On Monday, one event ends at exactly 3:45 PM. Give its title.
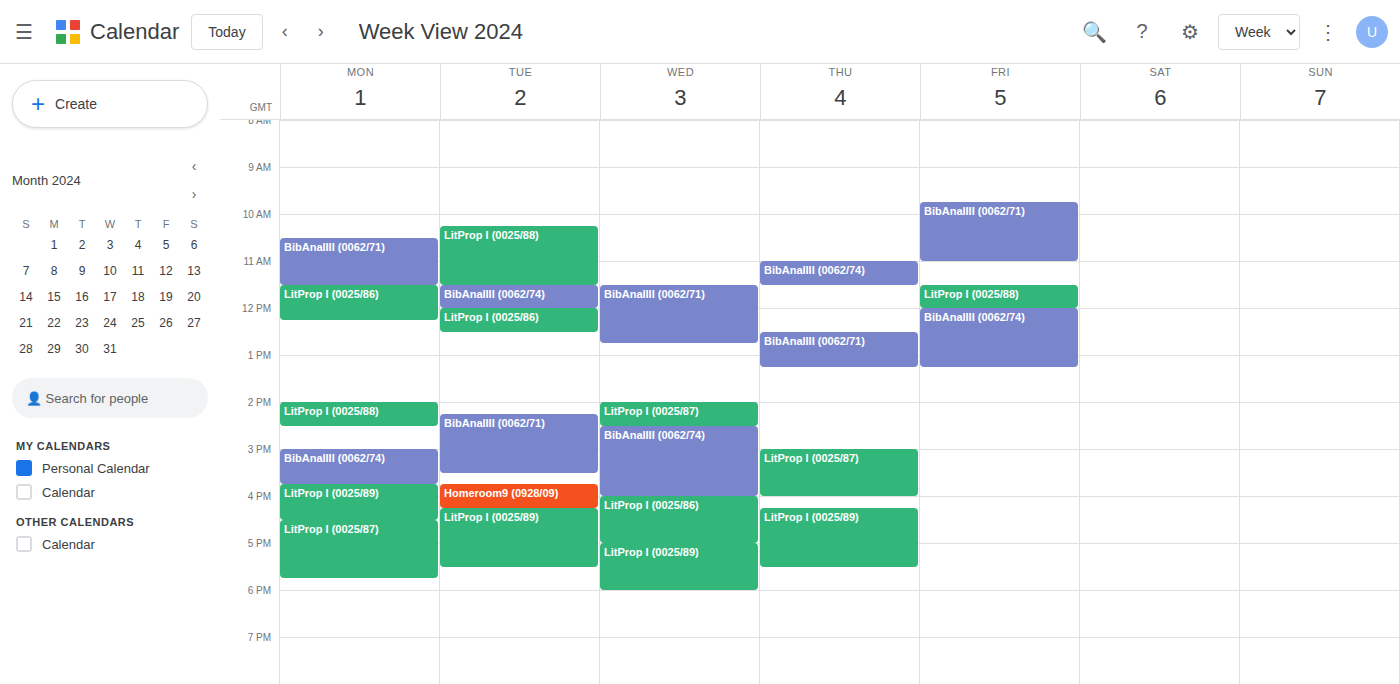
"BibAnalIII (0062/74)"